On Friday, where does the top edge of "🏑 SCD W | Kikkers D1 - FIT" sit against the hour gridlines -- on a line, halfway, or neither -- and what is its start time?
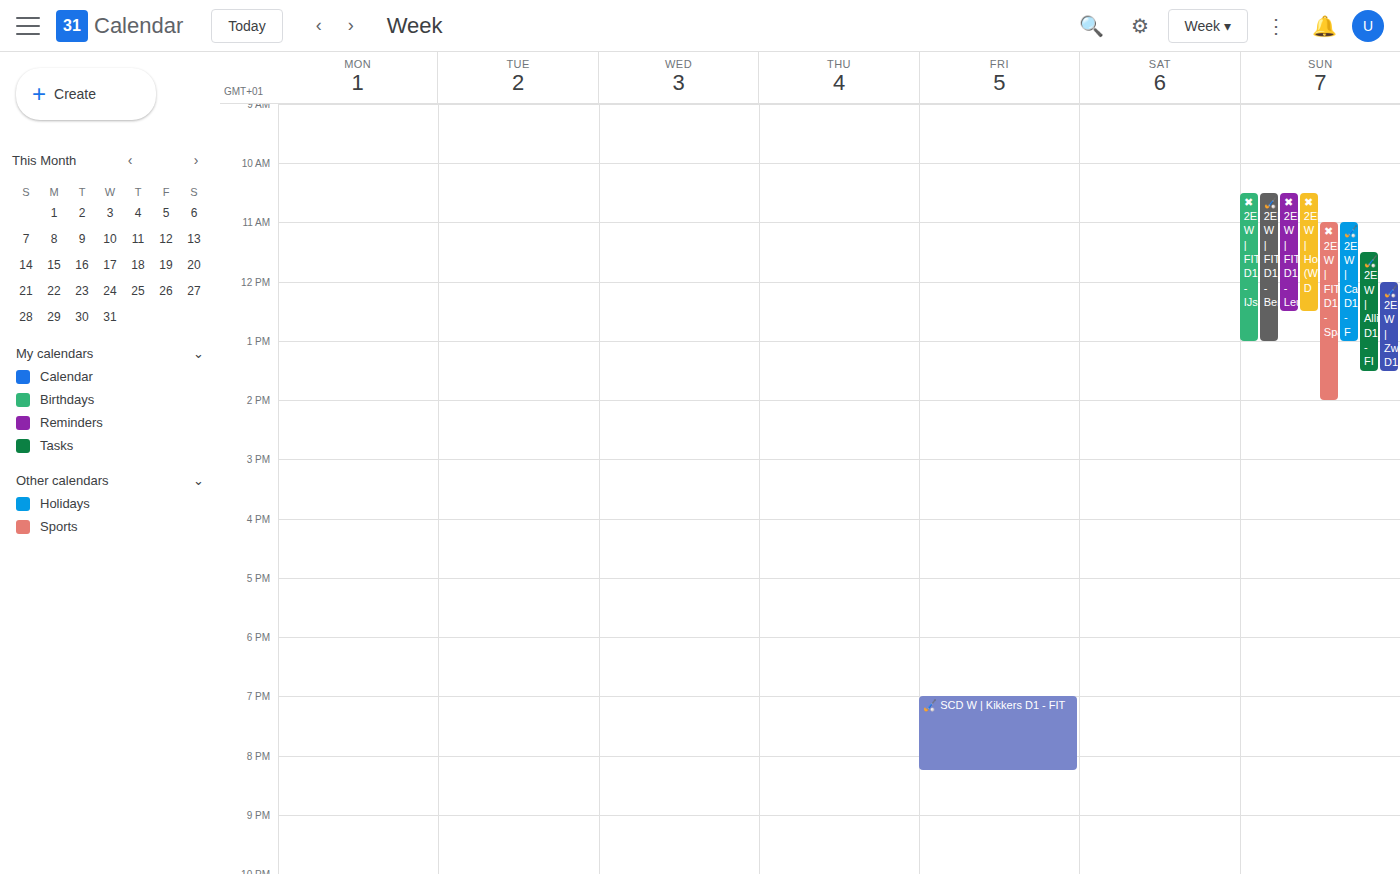
7:00 PM -- exactly on the 7 PM line.